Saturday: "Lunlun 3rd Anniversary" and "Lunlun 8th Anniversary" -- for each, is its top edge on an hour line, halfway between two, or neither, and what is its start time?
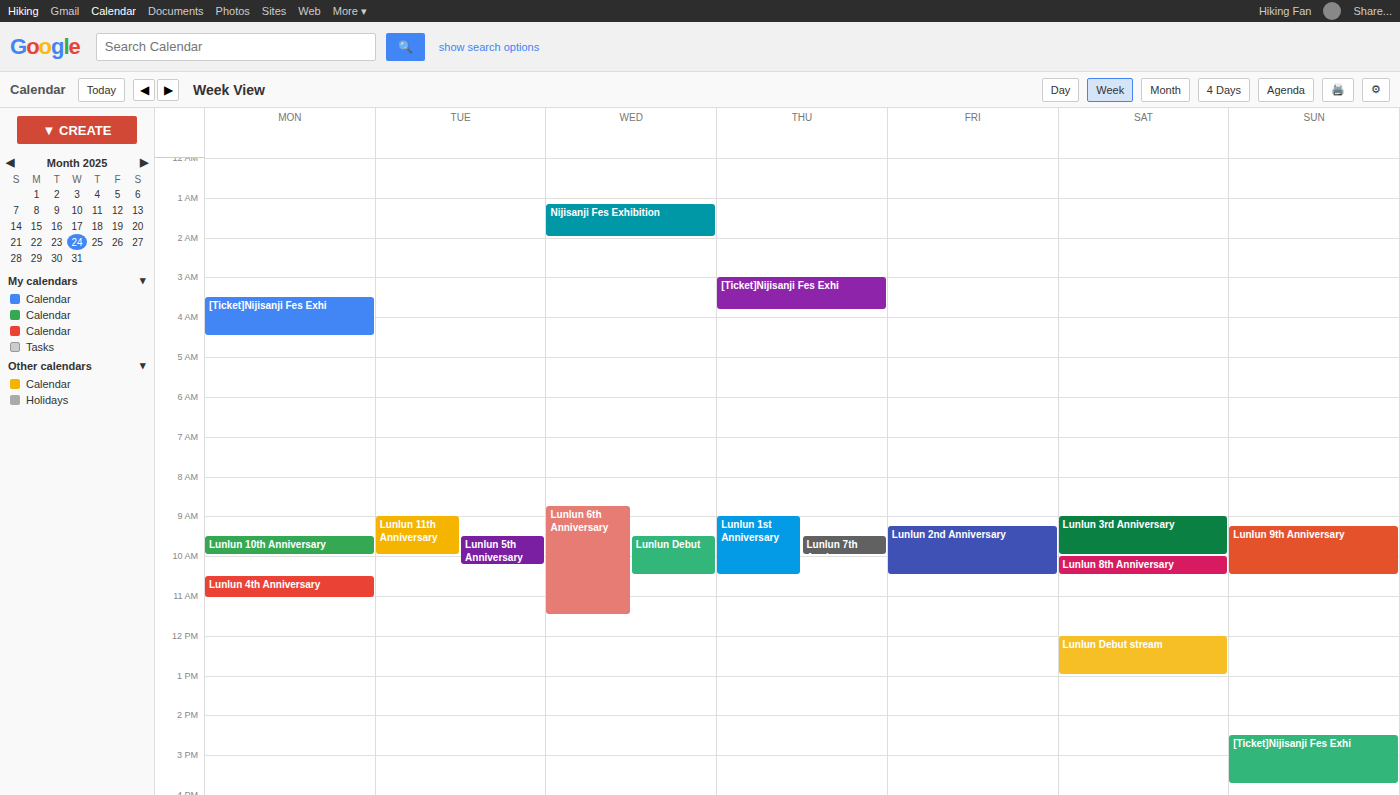
"Lunlun 3rd Anniversary": 9:00 AM, exactly on the 9 AM line. "Lunlun 8th Anniversary": 10:00 AM, exactly on the 10 AM line.